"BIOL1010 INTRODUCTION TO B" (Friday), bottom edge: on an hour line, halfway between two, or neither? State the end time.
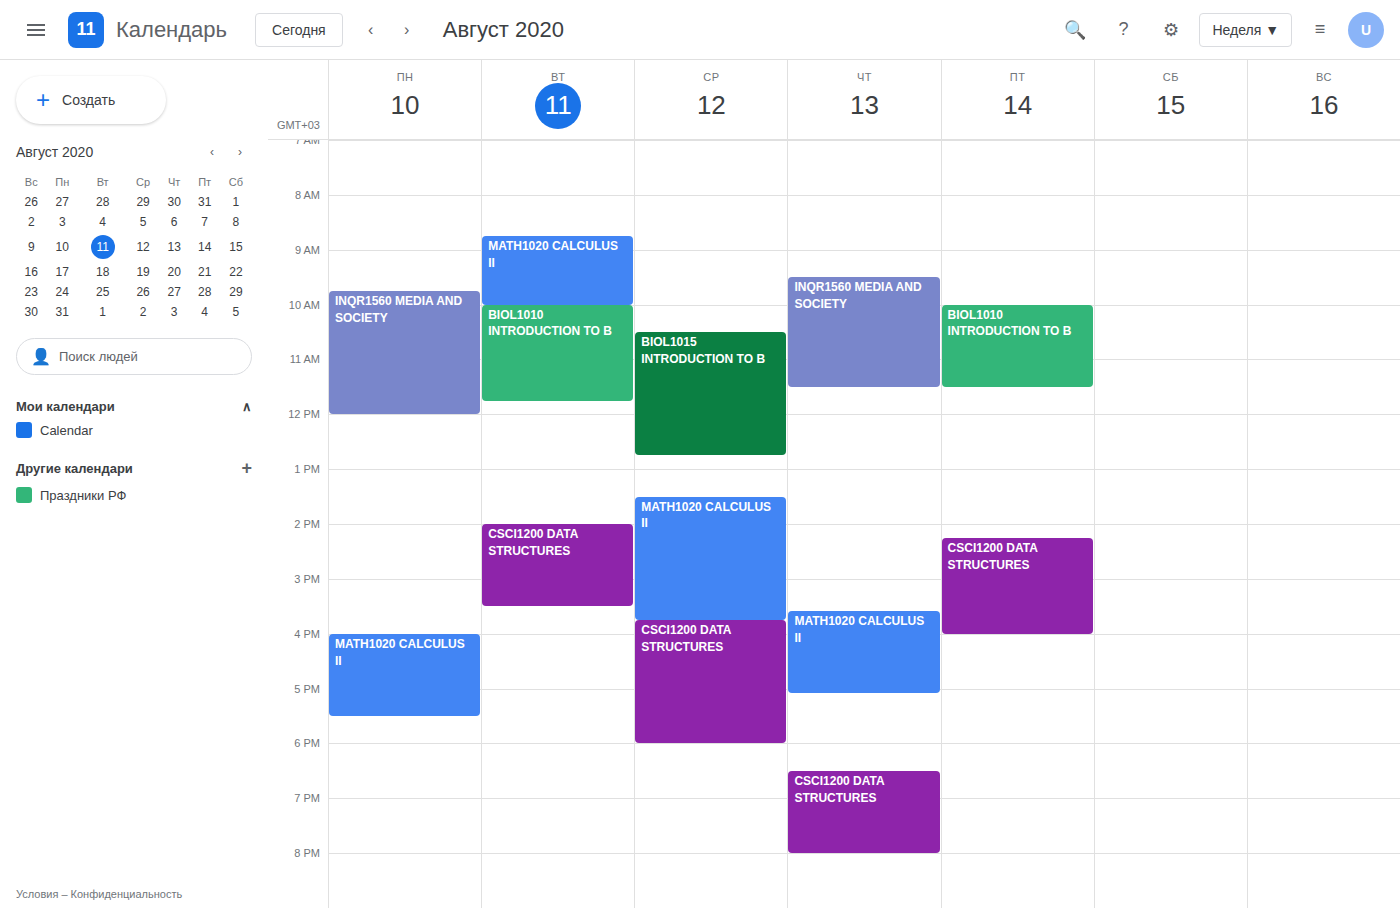
11:30 AM -- halfway between the 11 AM and 12 PM lines.